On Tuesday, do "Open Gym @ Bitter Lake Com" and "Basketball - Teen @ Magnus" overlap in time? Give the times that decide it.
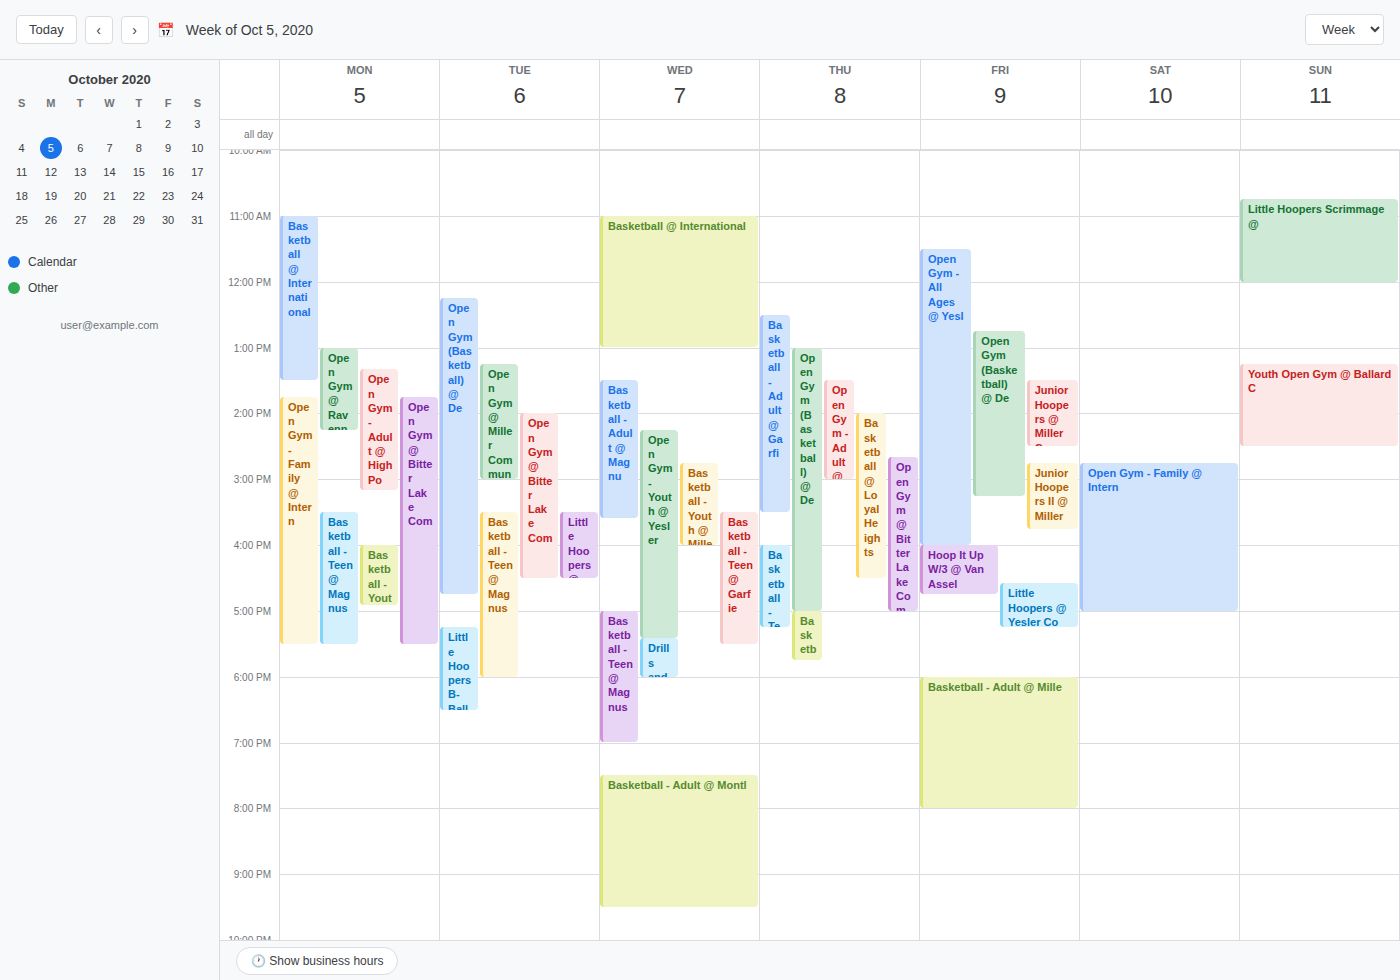
"Basketball - Teen @ Magnus" starts at 3:30 PM, before "Open Gym @ Bitter Lake Com" ends at 4:30 PM -- they overlap.